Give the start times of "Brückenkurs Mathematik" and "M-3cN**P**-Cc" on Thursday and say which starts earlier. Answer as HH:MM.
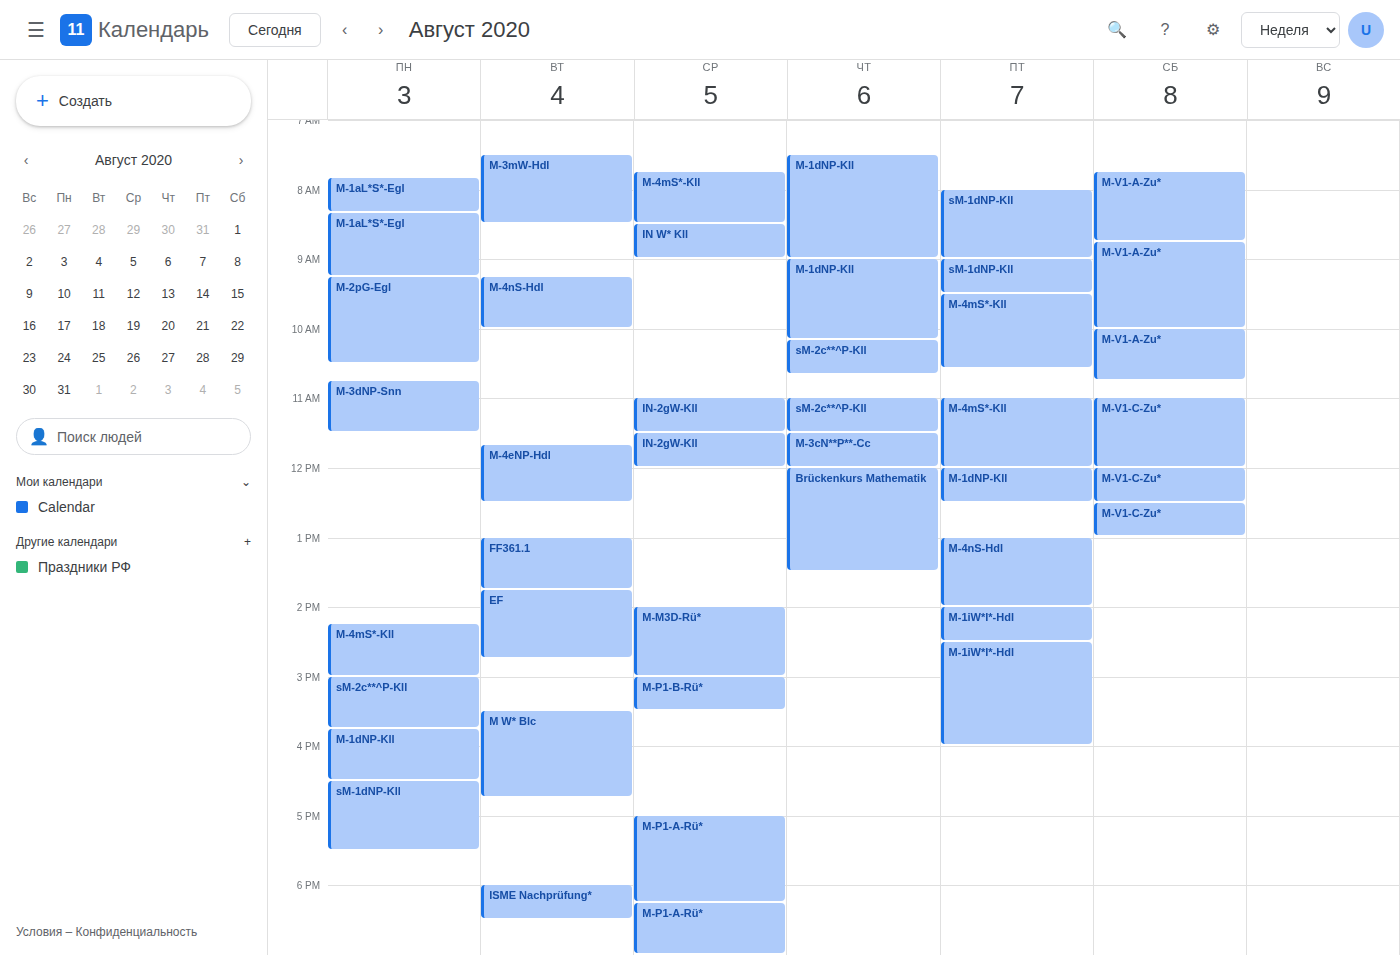
"M-3cN**P**-Cc" 11:30; "Brückenkurs Mathematik" 12:00.